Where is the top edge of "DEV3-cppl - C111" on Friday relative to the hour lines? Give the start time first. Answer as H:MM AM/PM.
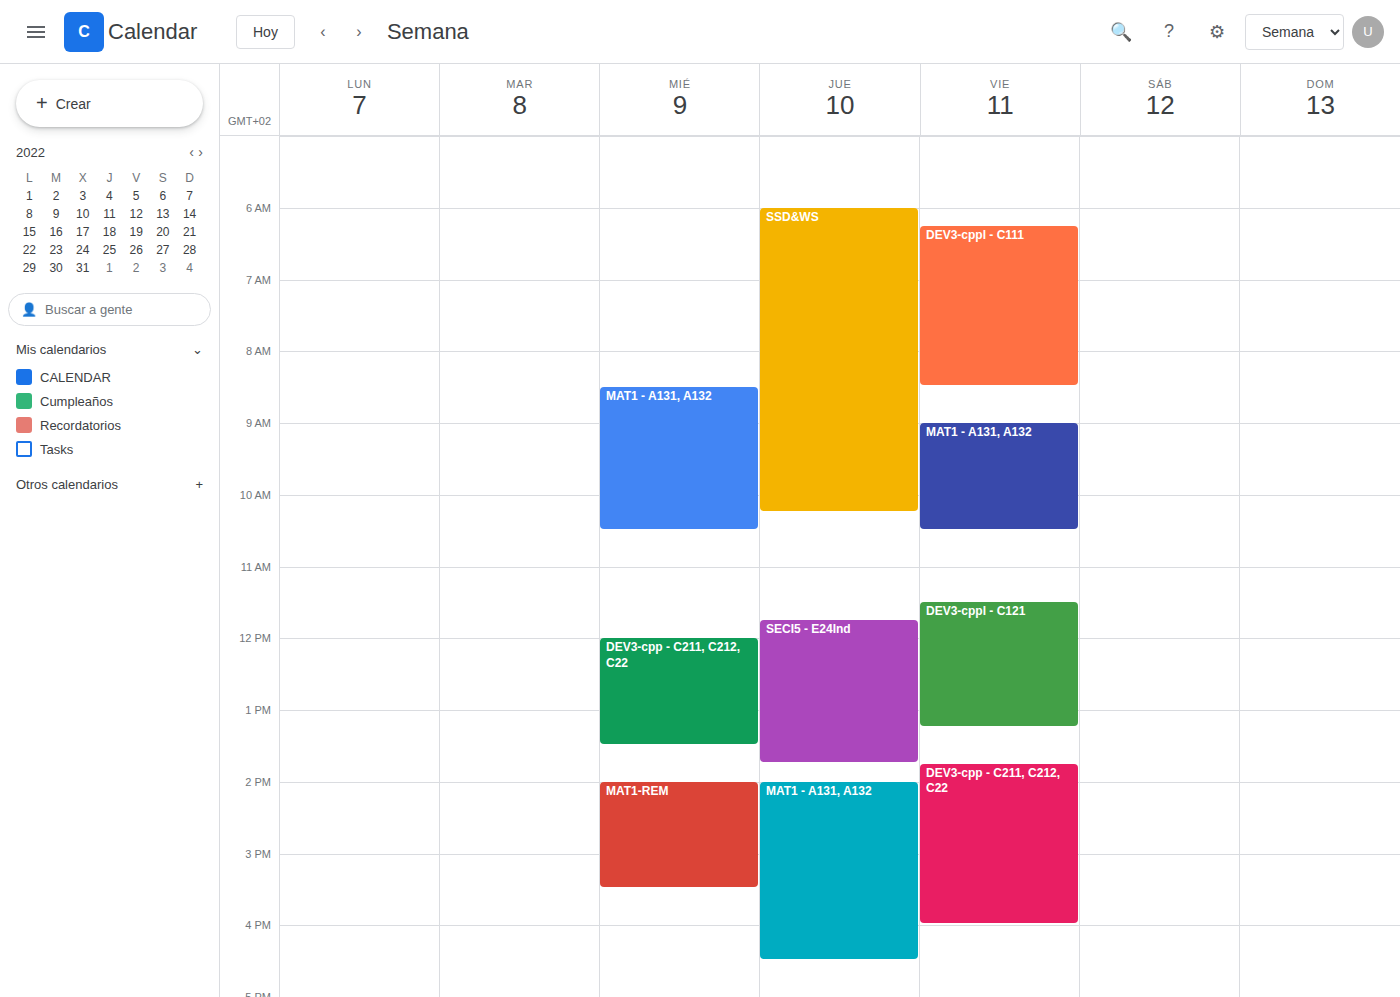
6:15 AM -- neither: a quarter of the way from the 6 AM line to the 7 AM line.